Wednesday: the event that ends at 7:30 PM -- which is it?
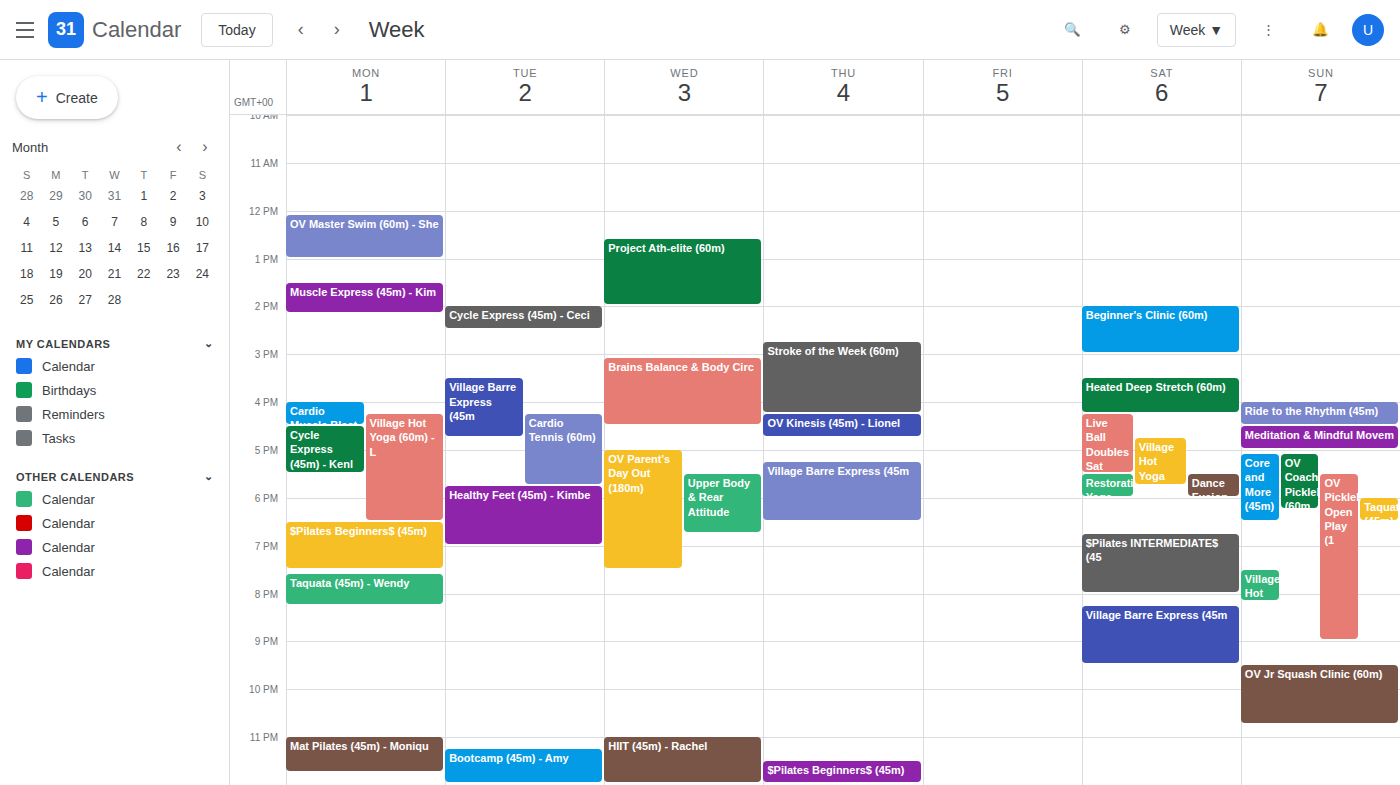
"OV Parent's Day Out (180m)"